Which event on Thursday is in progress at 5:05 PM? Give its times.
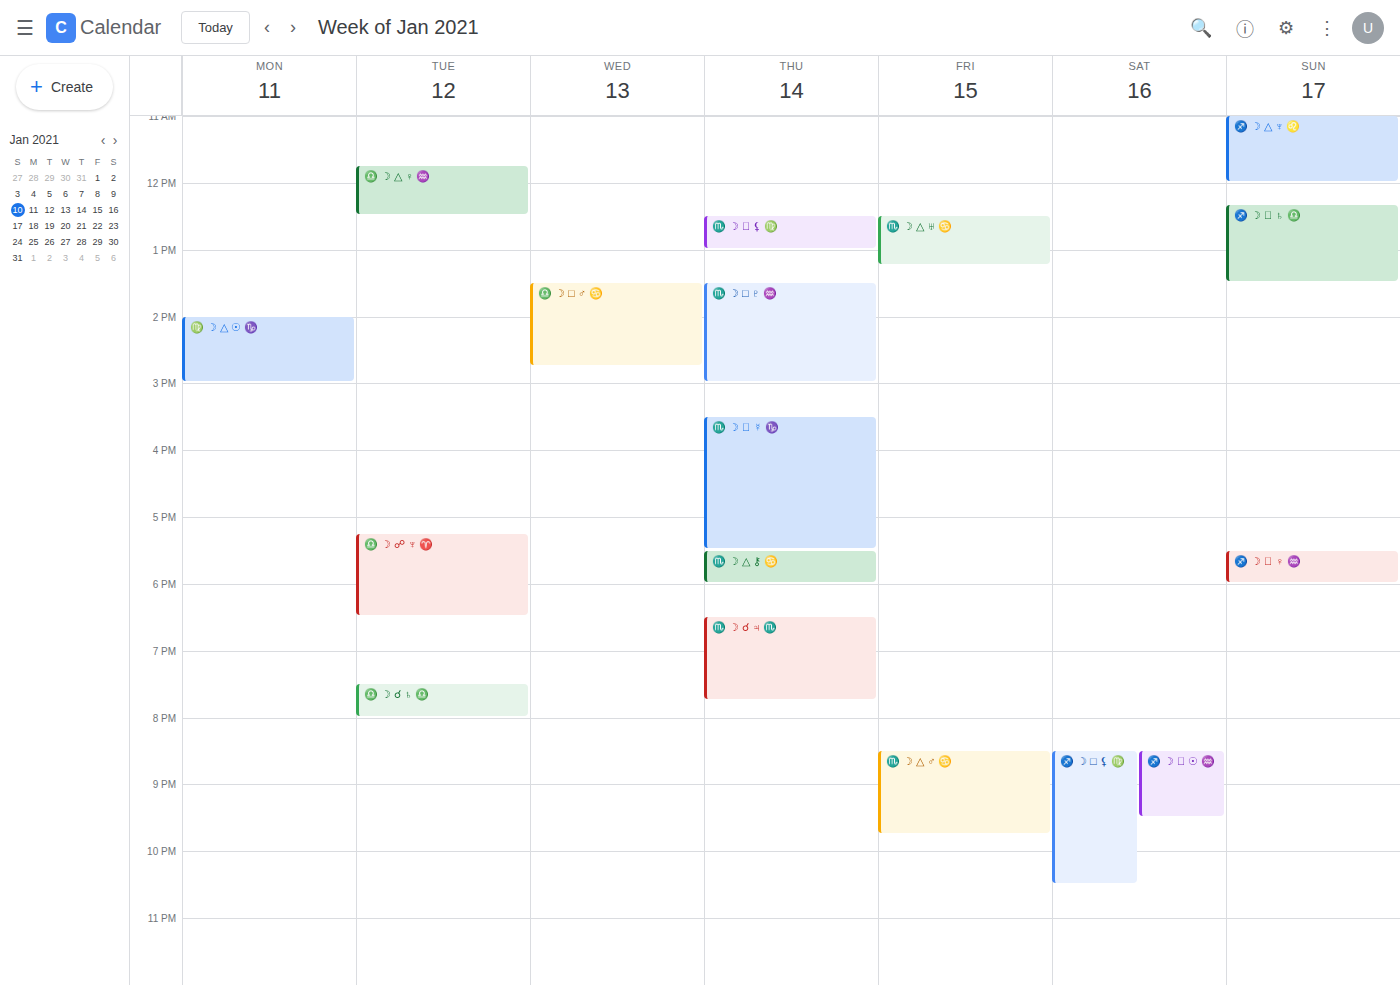
"♏️ ☽ ⚹ ☿ ♑️", 3:30 PM to 5:30 PM